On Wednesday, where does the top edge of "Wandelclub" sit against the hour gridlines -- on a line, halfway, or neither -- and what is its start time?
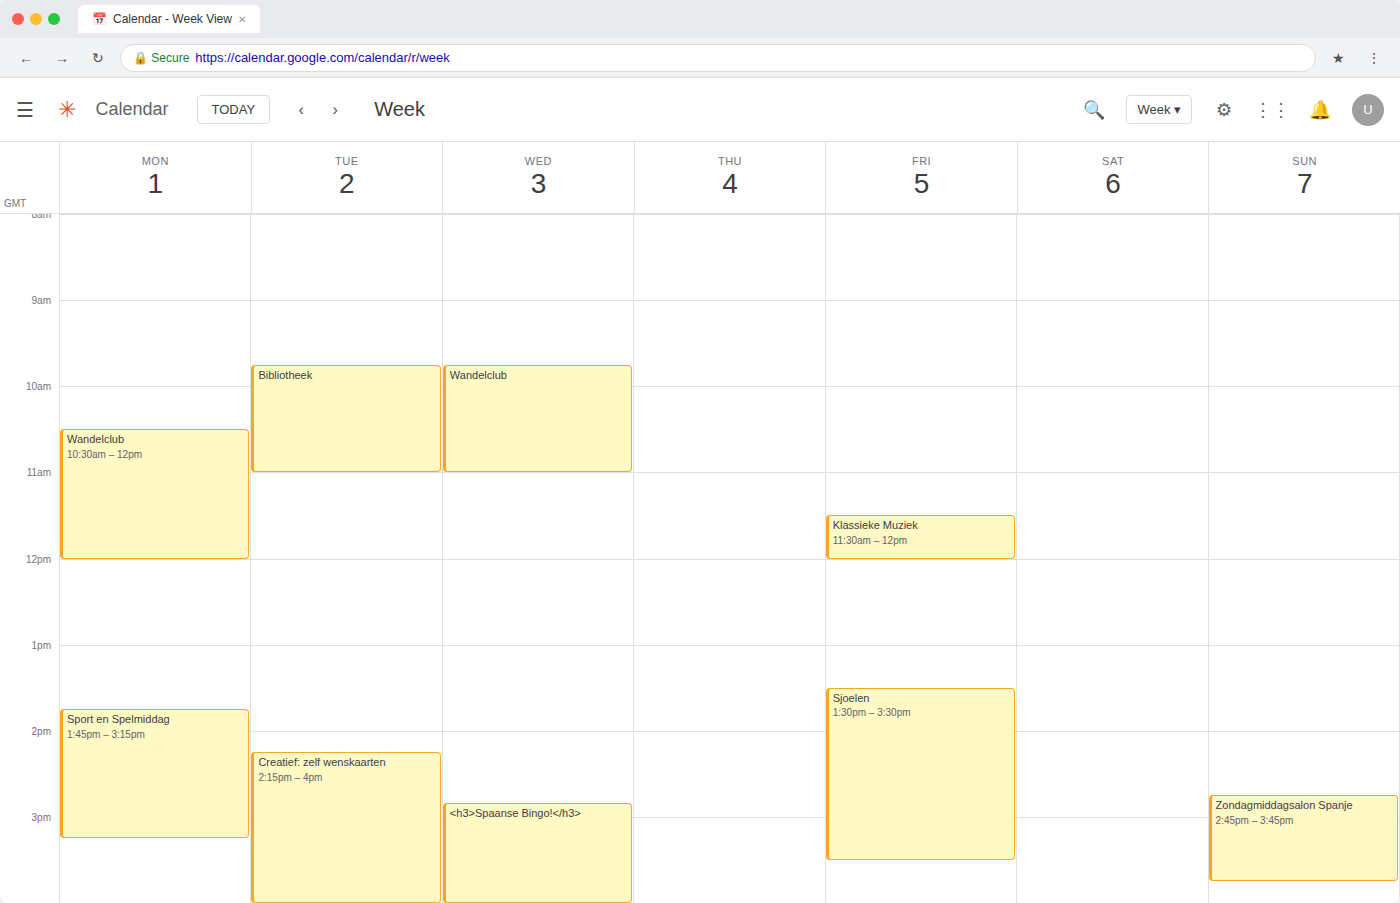
09:45 -- neither: three quarters of the way from the 09:00 line to the 10:00 line.